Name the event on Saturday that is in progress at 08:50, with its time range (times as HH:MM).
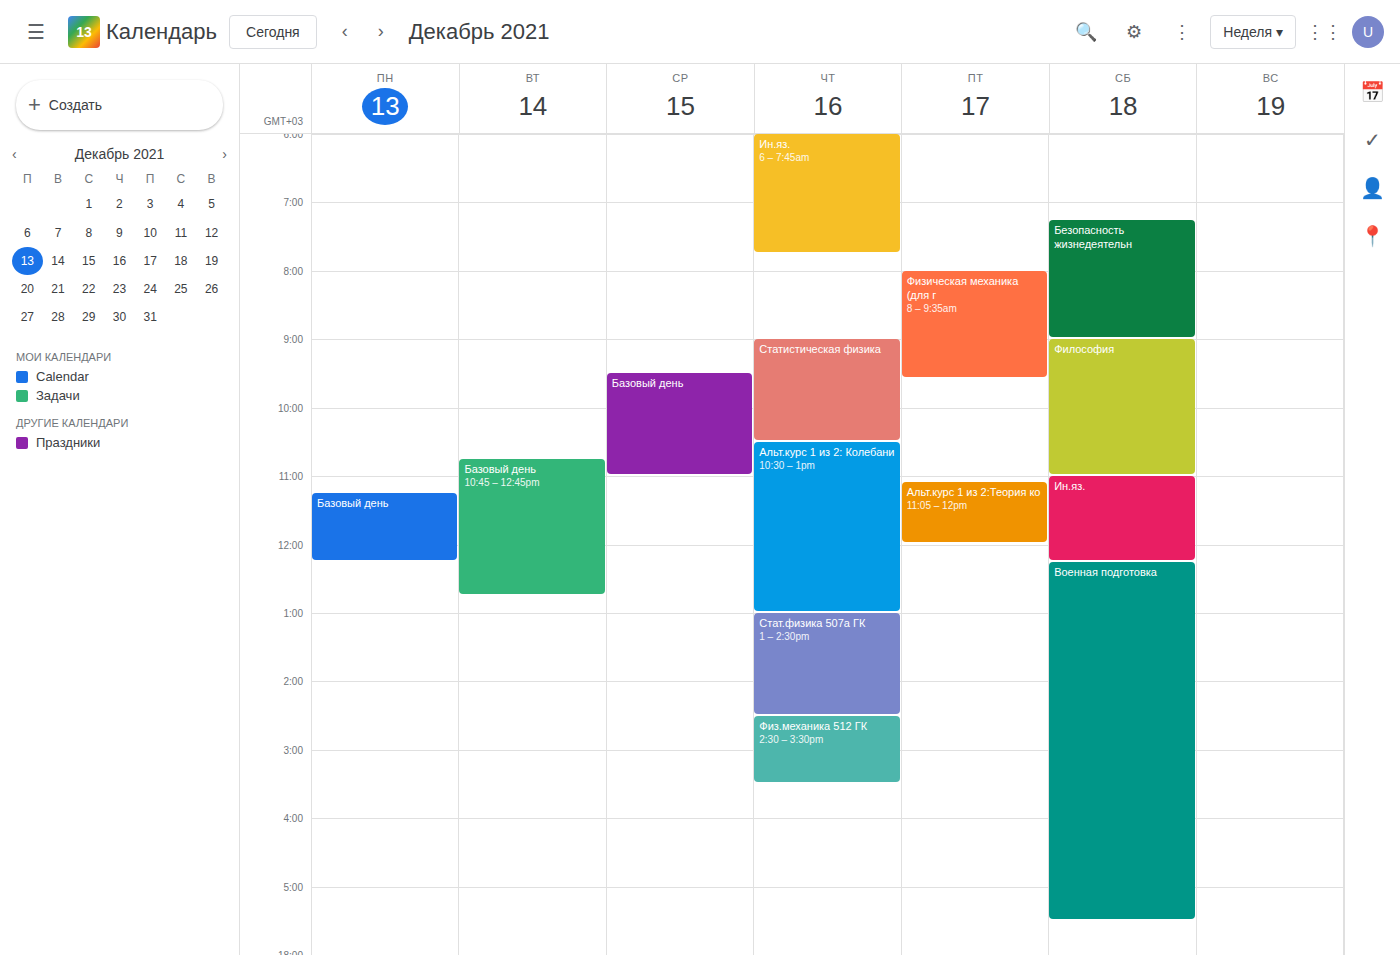
"Безопасность жизнедеятельн", 07:15 to 09:00